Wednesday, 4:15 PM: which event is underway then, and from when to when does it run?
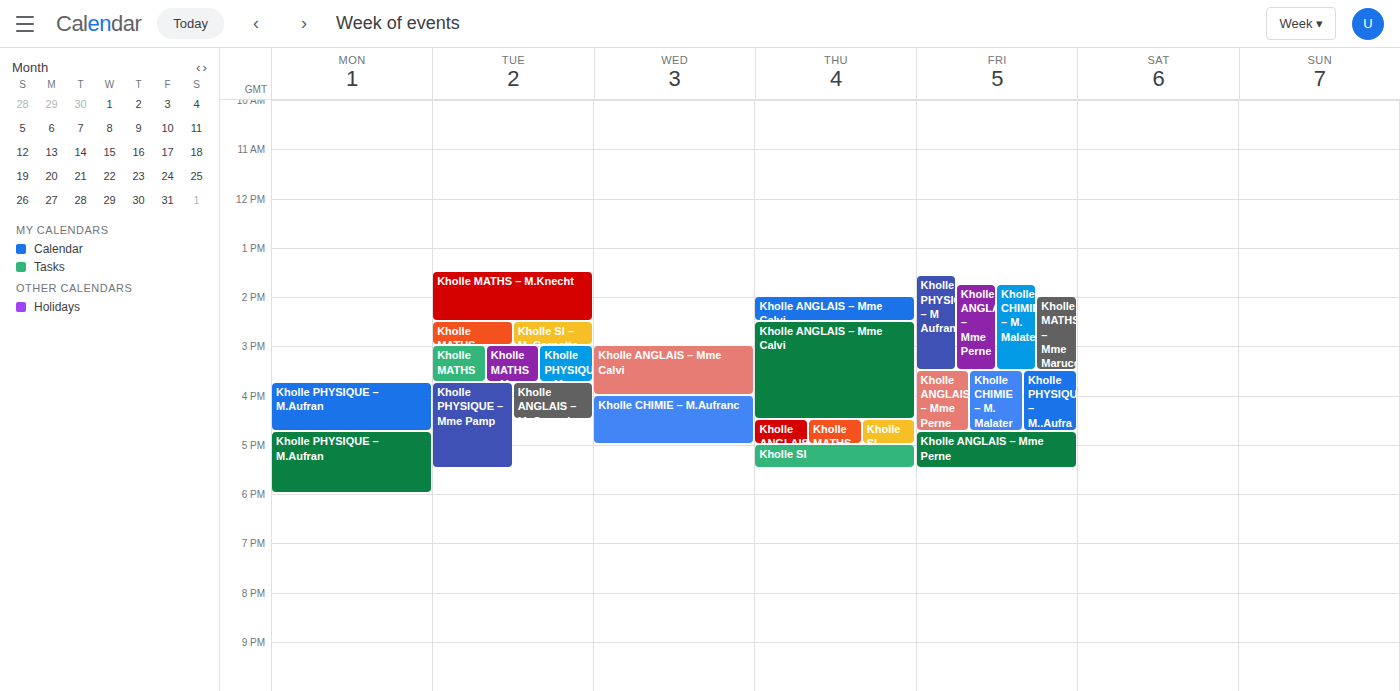
"Kholle CHIMIE – M.Aufranc", 4:00 PM to 5:00 PM